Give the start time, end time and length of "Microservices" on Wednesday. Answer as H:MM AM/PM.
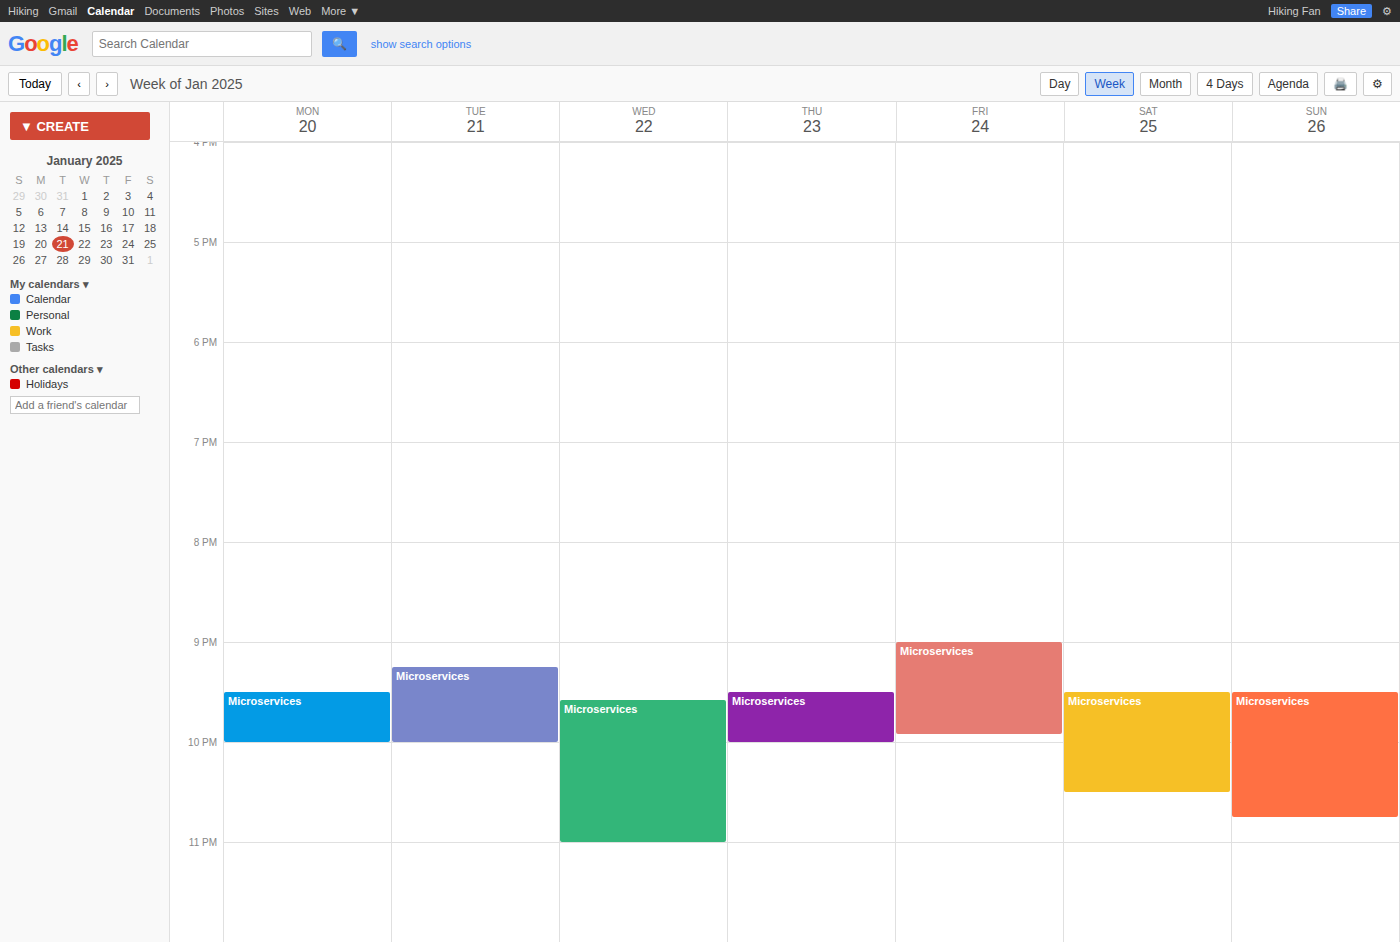
9:35 PM to 11:00 PM, 1 hour 25 minutes